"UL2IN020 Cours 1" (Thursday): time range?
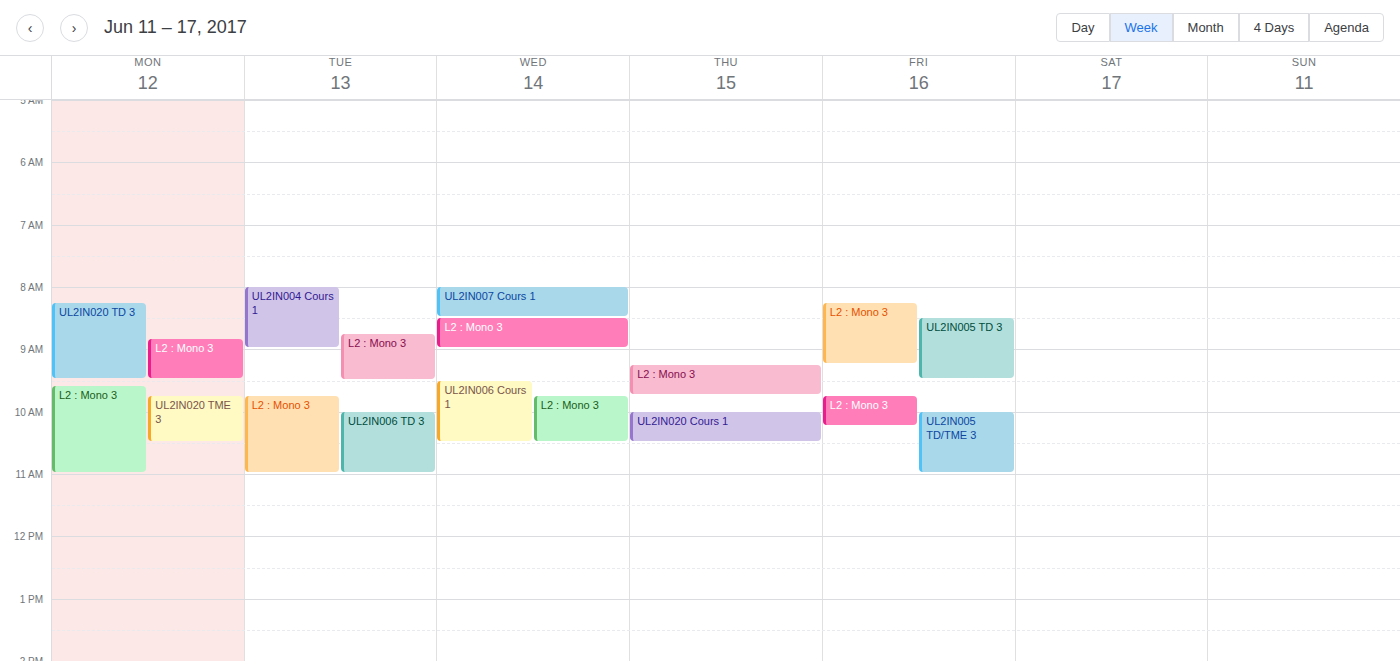
10:00 to 10:30